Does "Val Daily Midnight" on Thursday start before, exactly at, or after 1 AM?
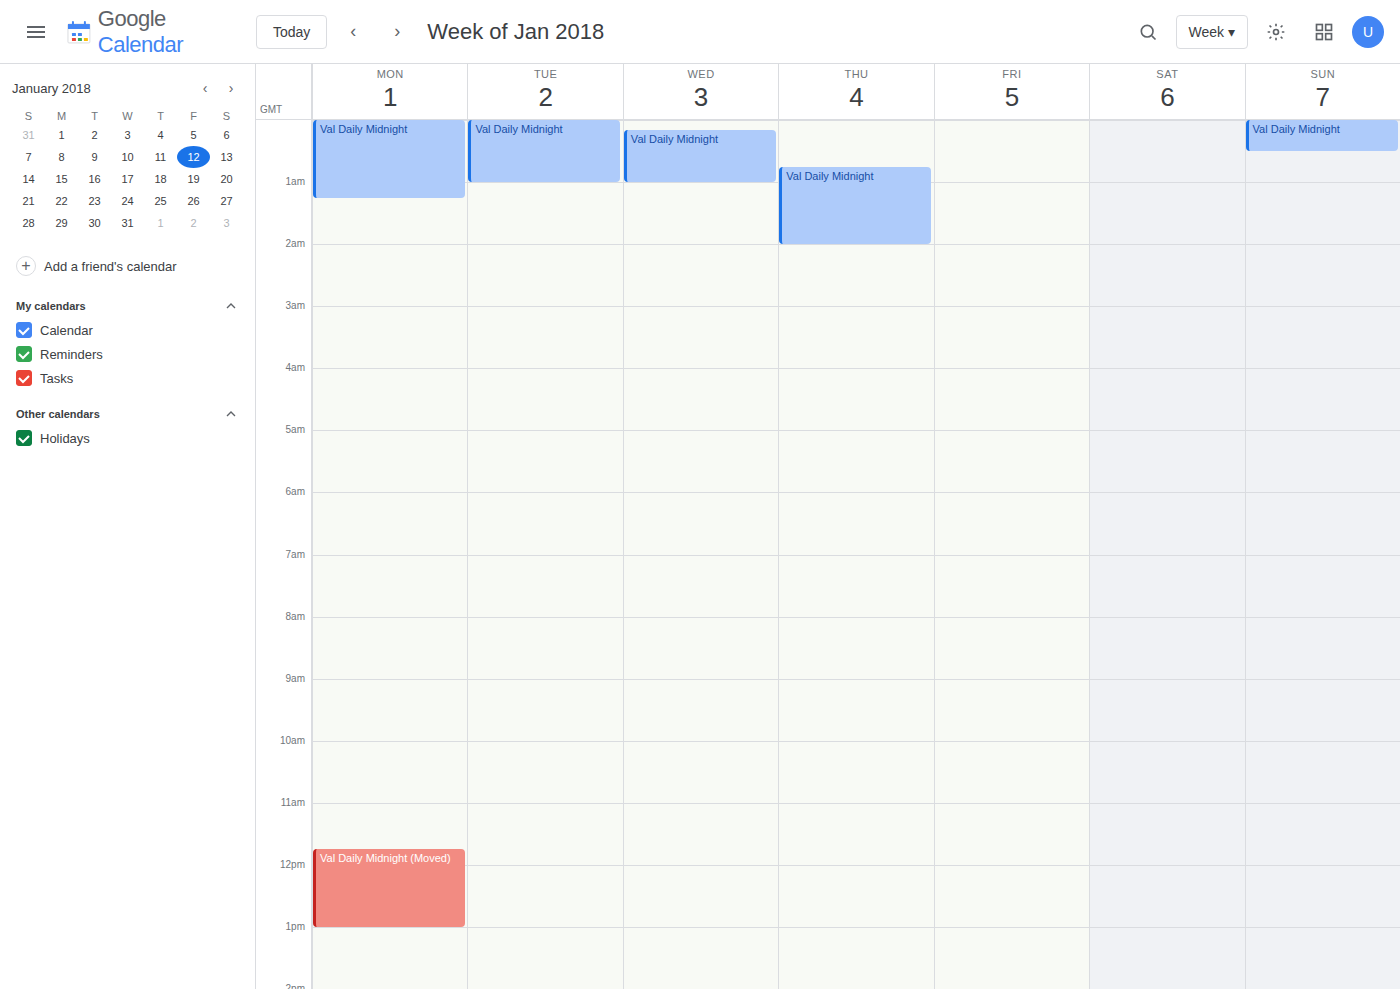
12:45 AM -- before 1 AM, 15 minutes above the 1 AM line.